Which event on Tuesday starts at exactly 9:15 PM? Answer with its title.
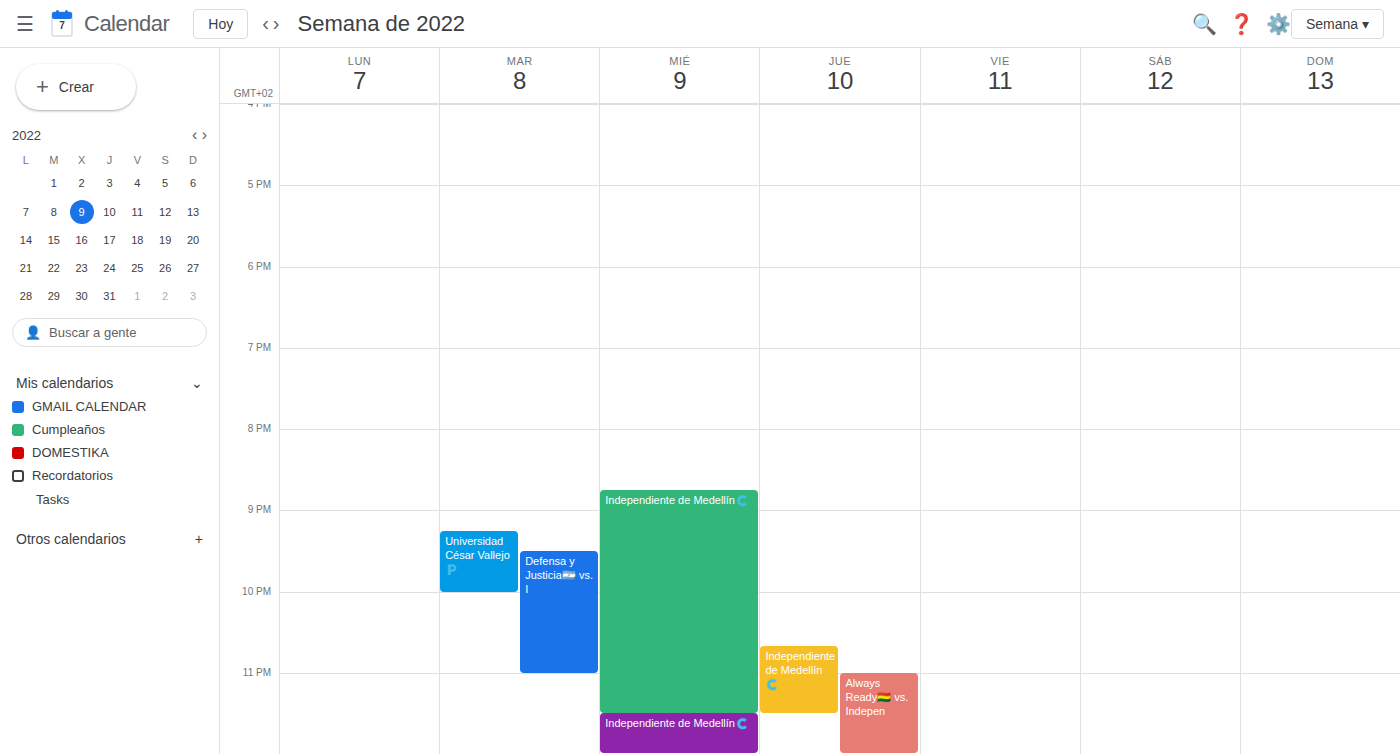
"Universidad César Vallejo🇵"